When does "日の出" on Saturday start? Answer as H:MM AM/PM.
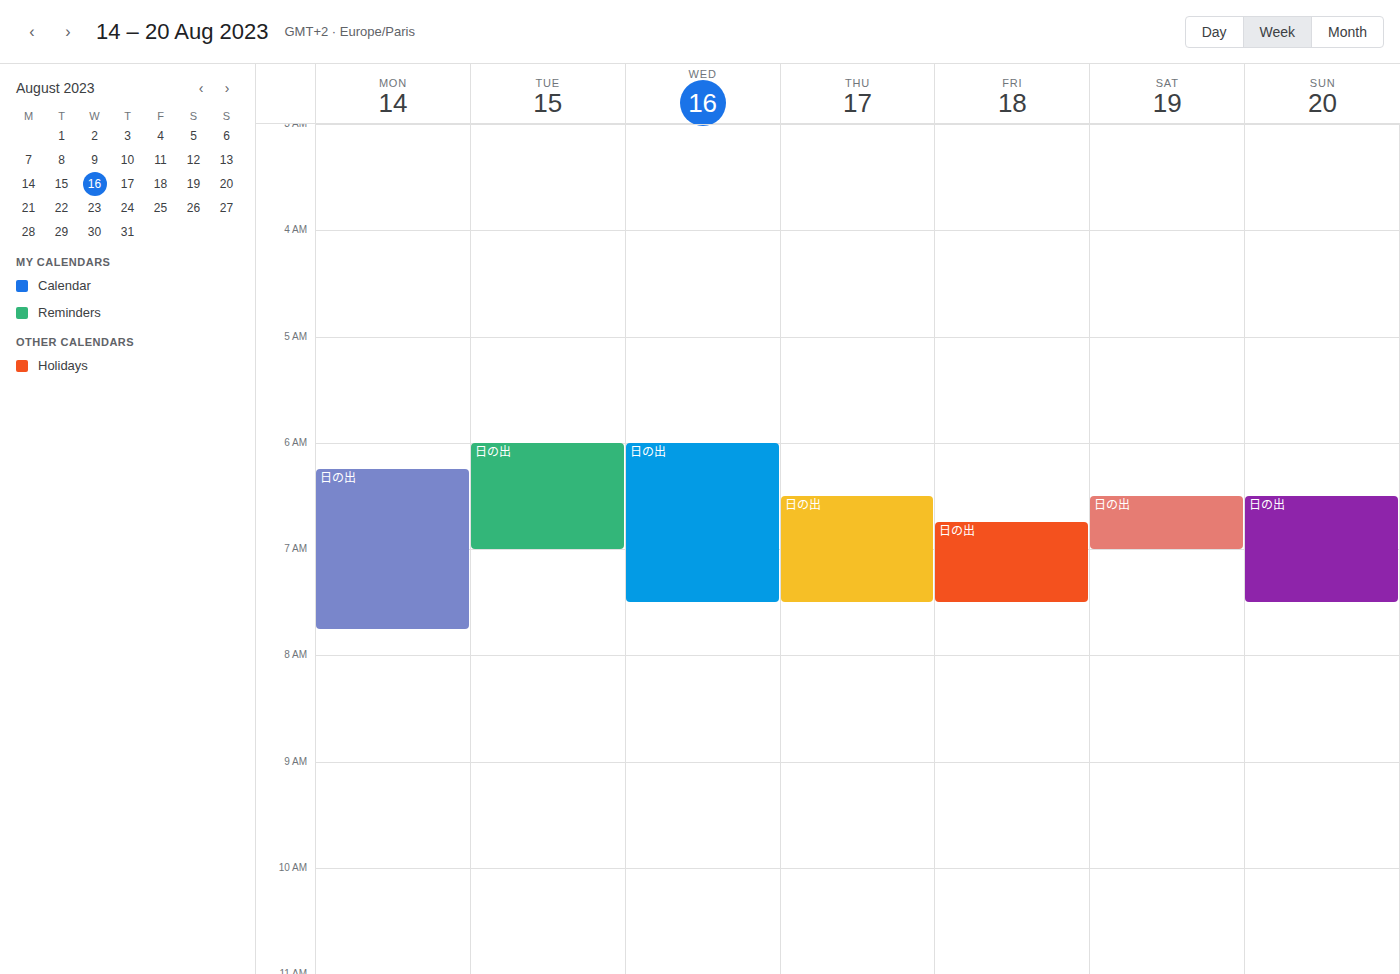
6:30 AM